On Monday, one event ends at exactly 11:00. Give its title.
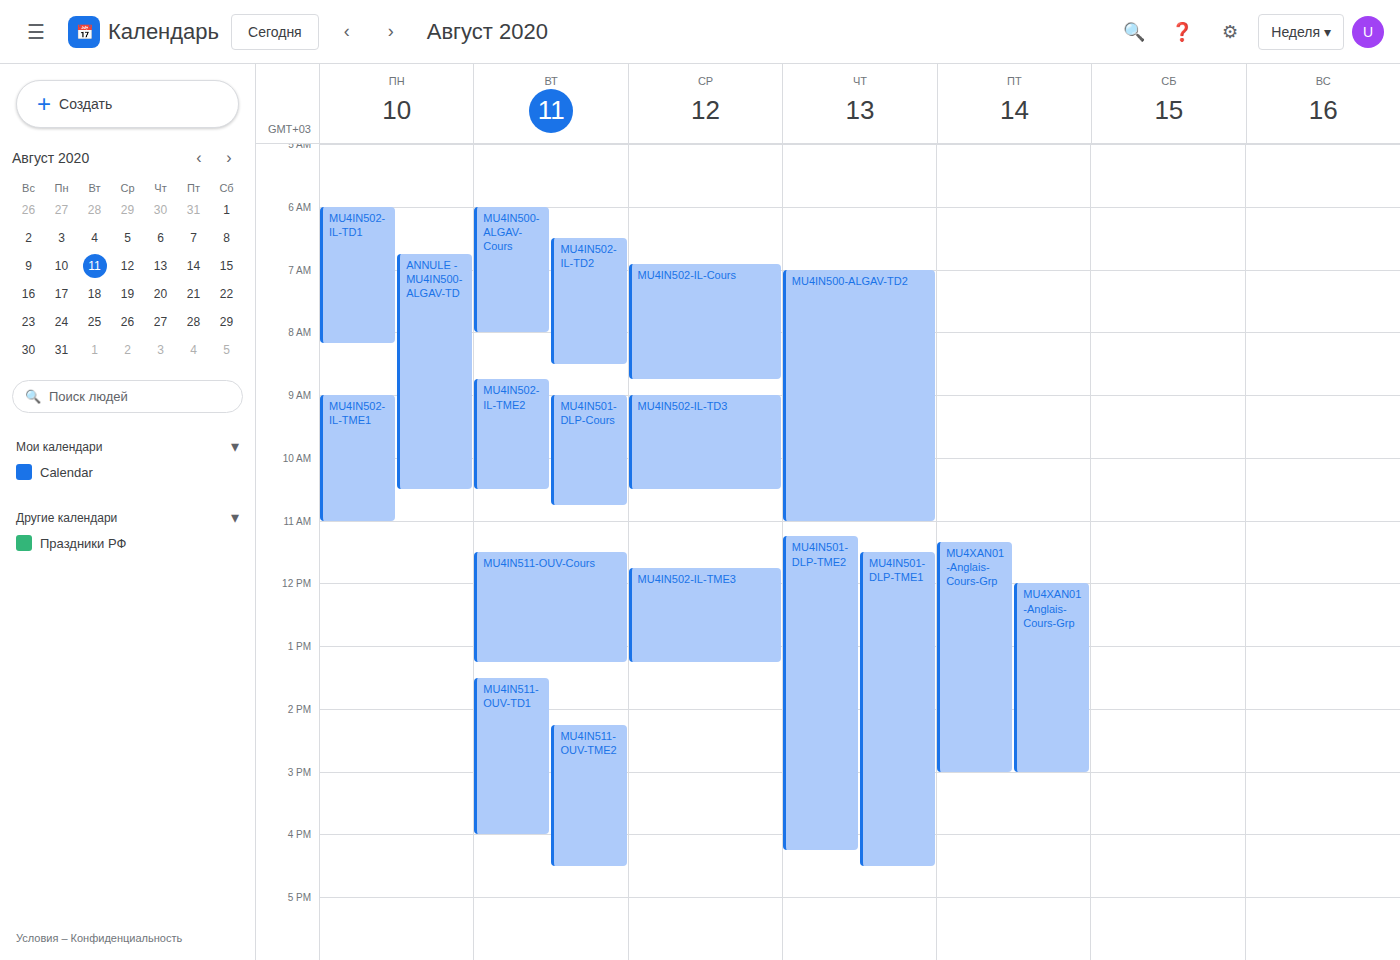
"MU4IN502-IL-TME1"